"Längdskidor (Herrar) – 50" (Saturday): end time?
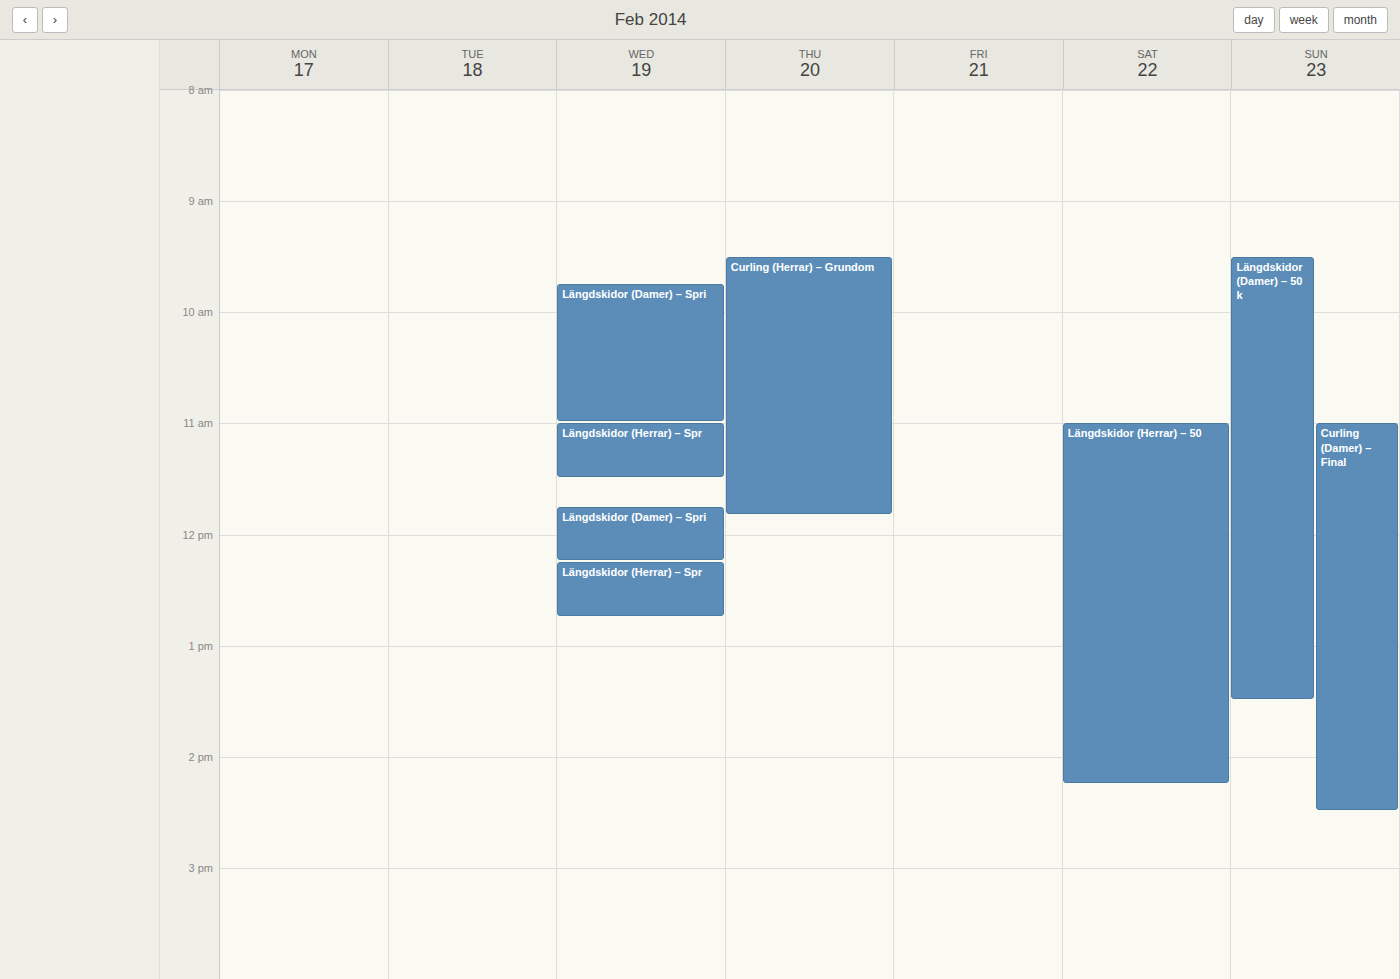
2:15 PM